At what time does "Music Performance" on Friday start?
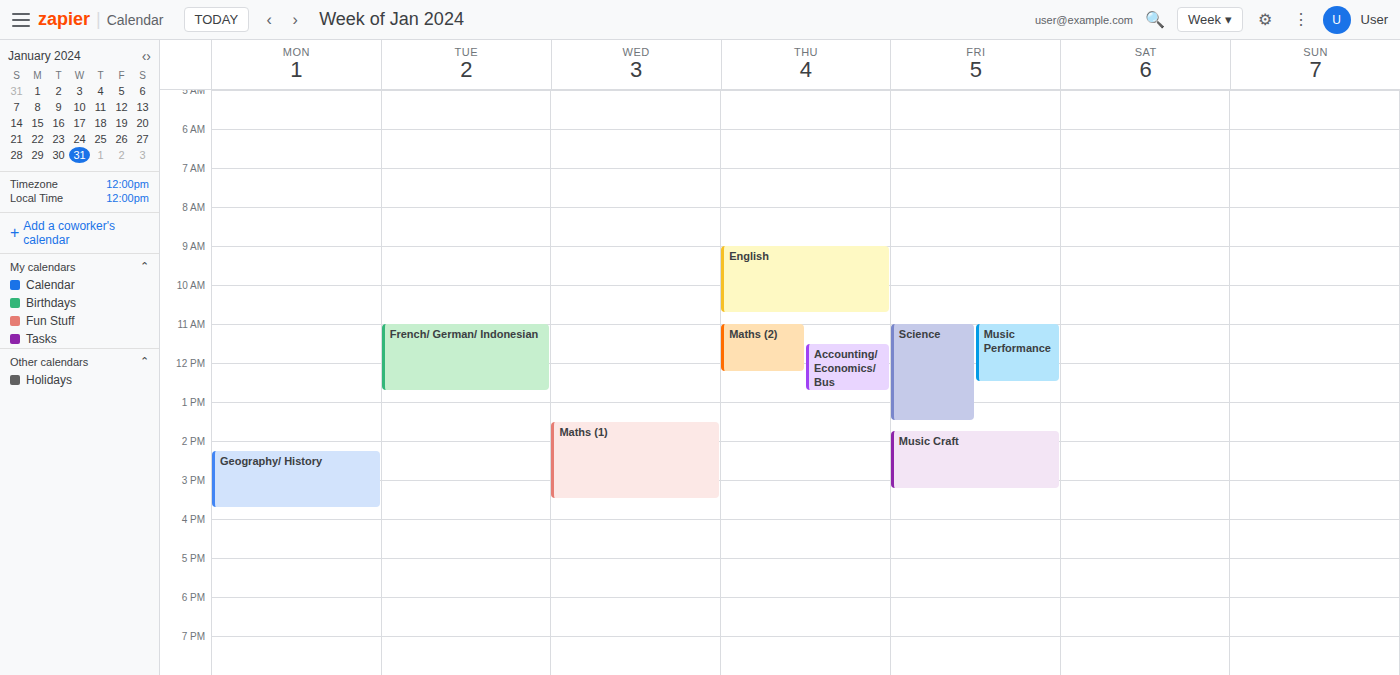
11:00 AM